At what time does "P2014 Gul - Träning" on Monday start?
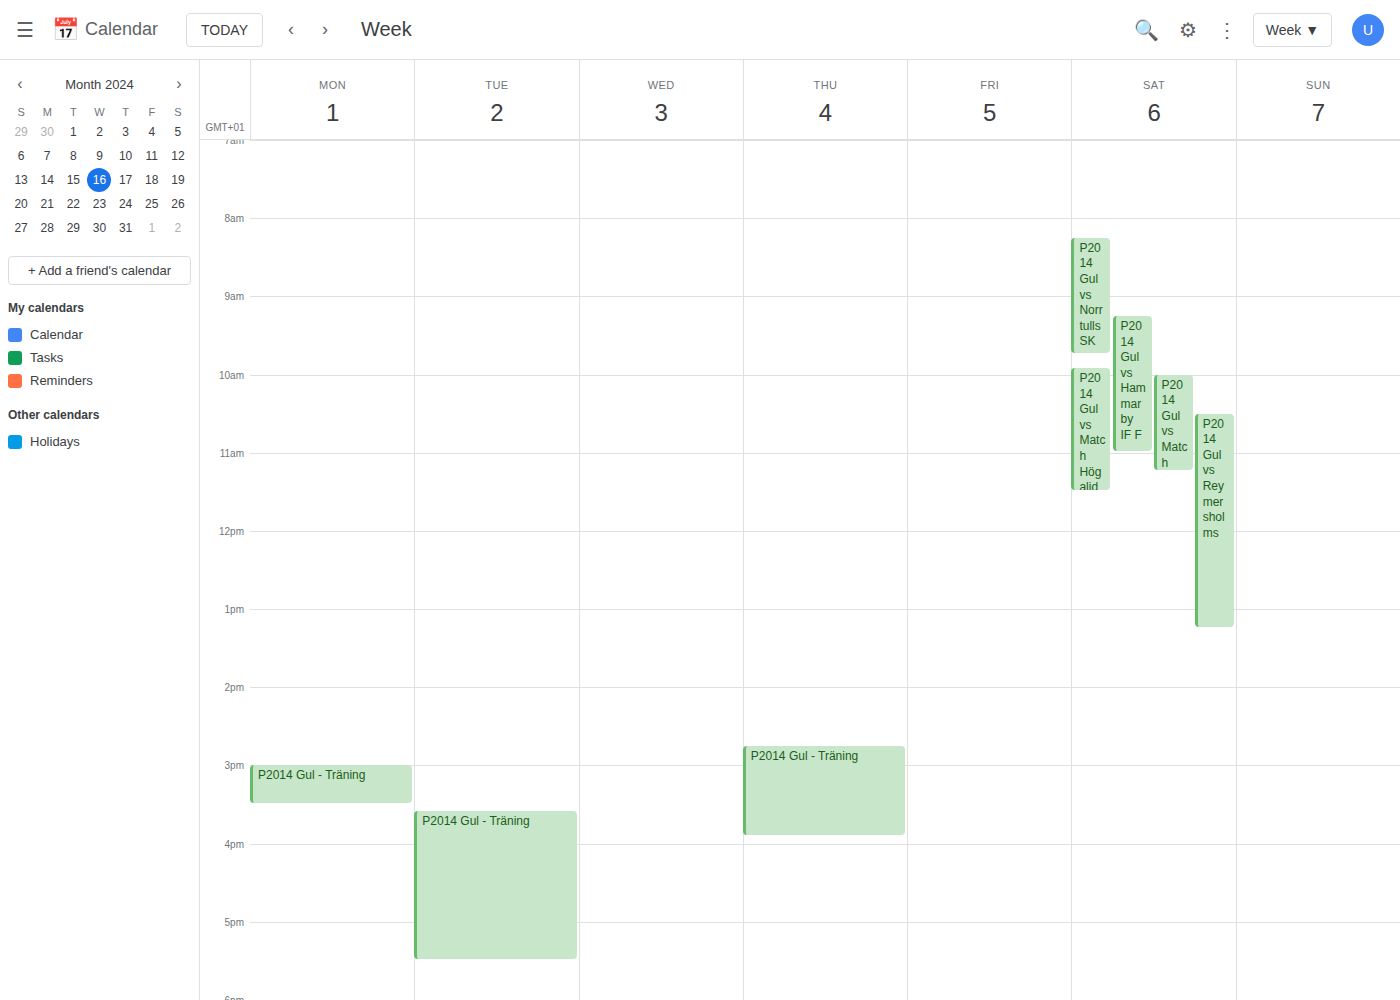
3:00 PM